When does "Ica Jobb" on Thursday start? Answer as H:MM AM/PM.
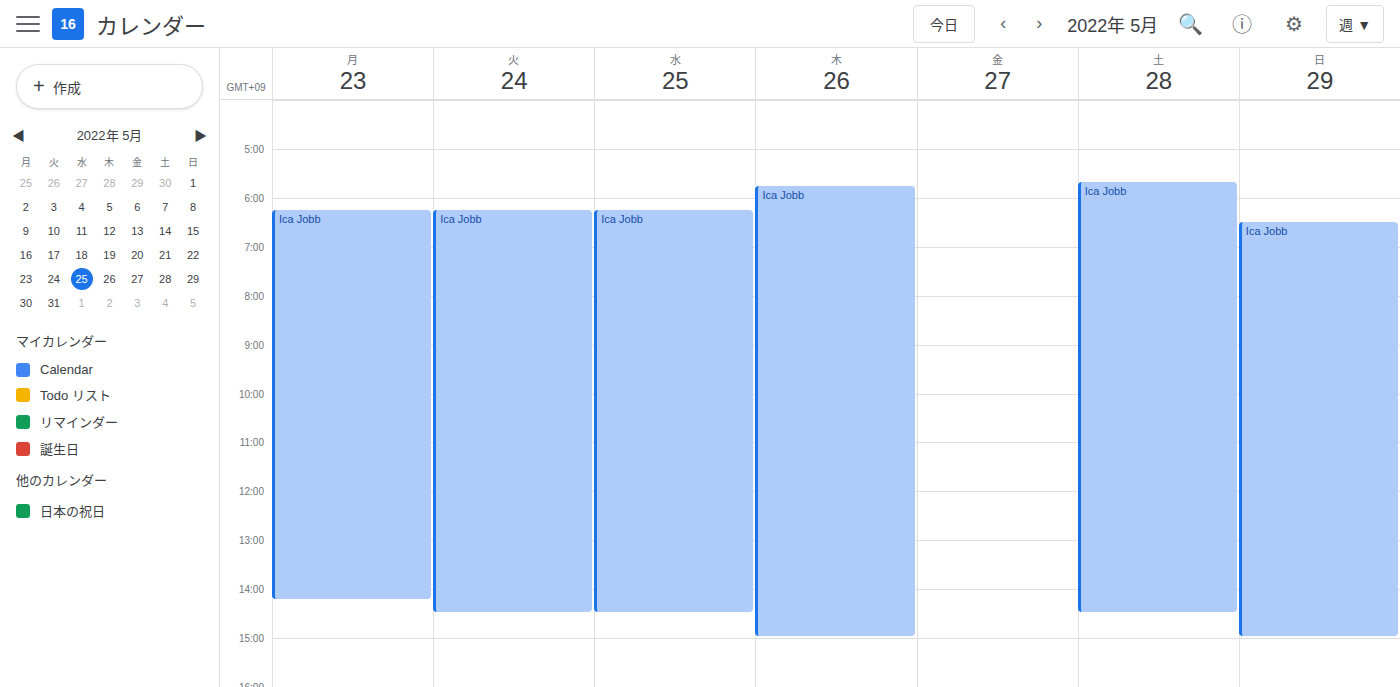
5:45 AM